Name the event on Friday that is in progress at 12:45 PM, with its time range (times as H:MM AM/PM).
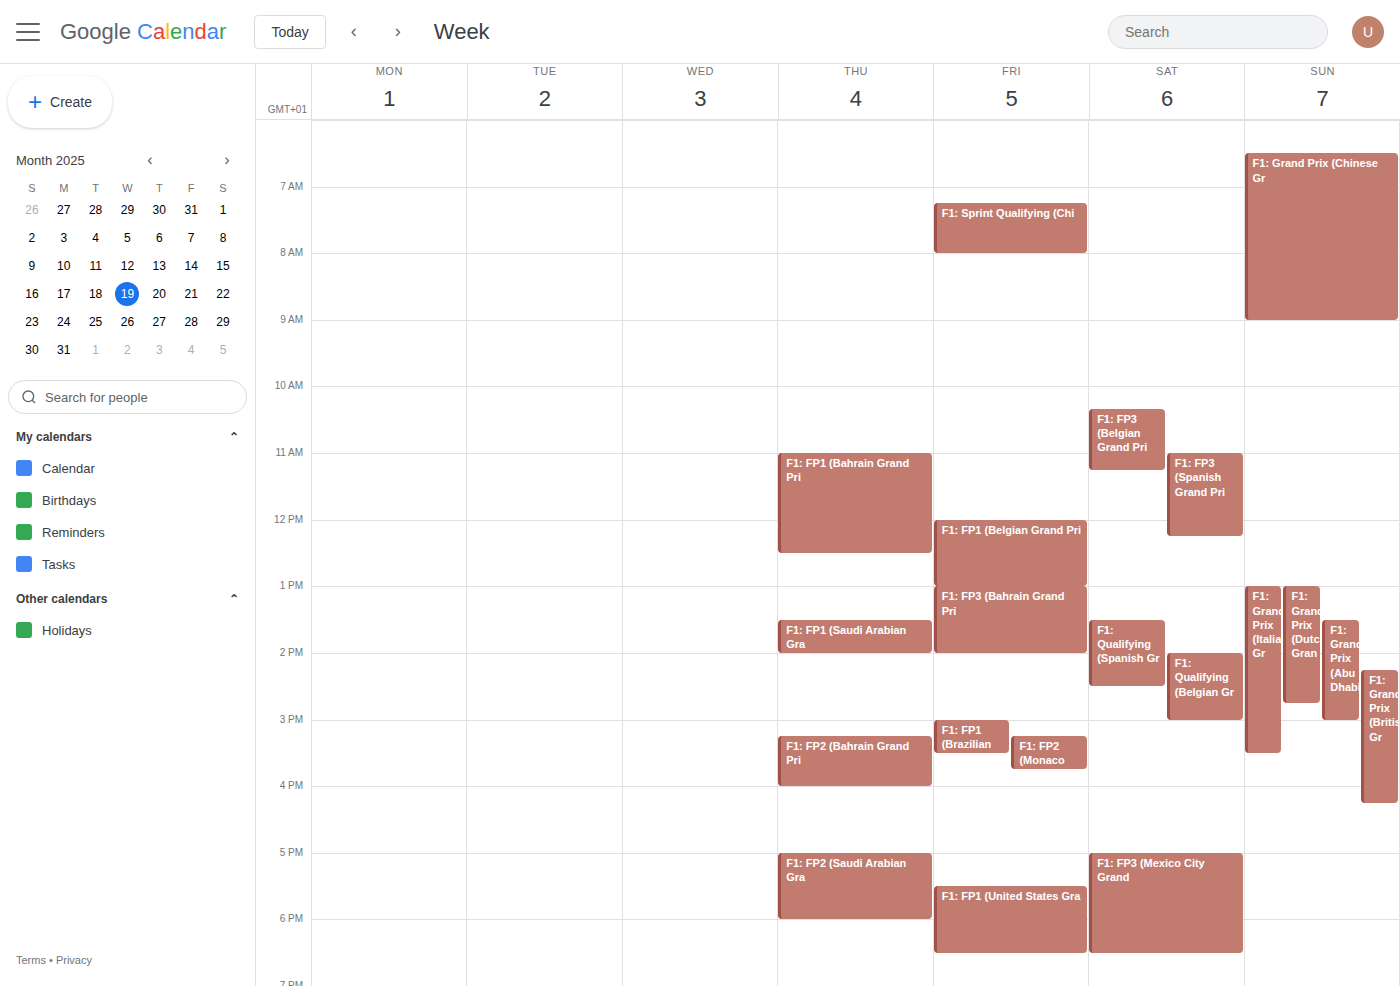
"F1: FP1 (Belgian Grand Pri", 12:00 PM to 1:00 PM